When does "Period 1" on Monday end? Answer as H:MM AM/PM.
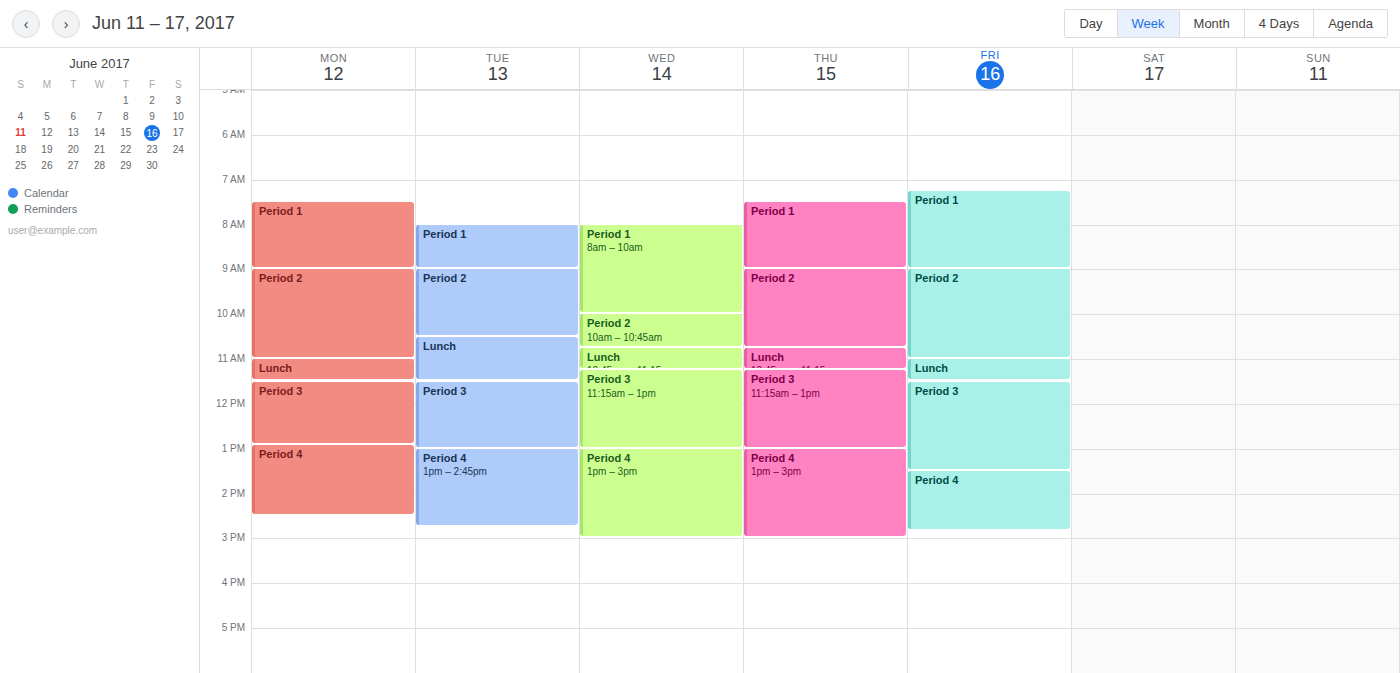
9:00 AM